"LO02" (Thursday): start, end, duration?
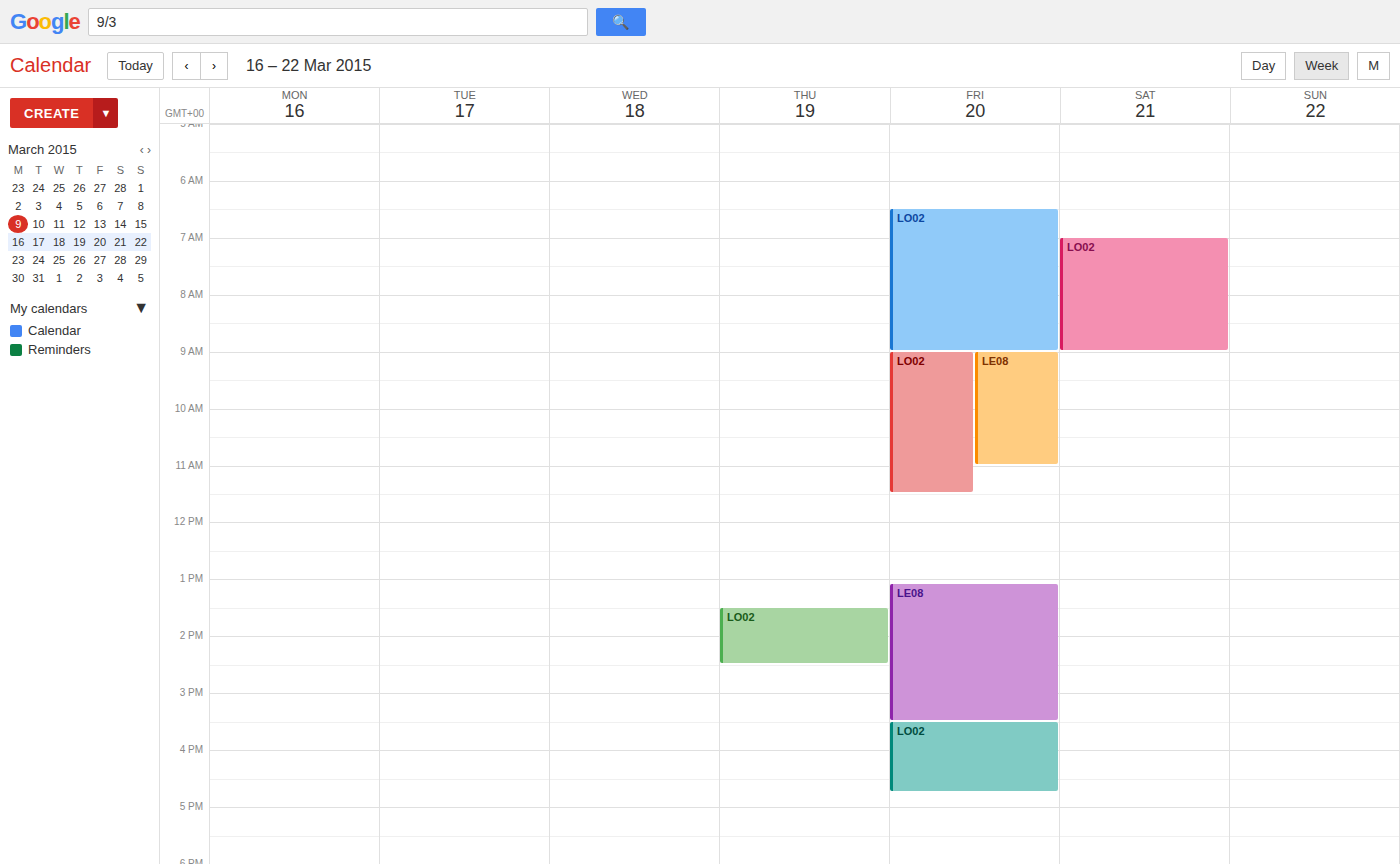
1:30 PM to 2:30 PM, 1 hour